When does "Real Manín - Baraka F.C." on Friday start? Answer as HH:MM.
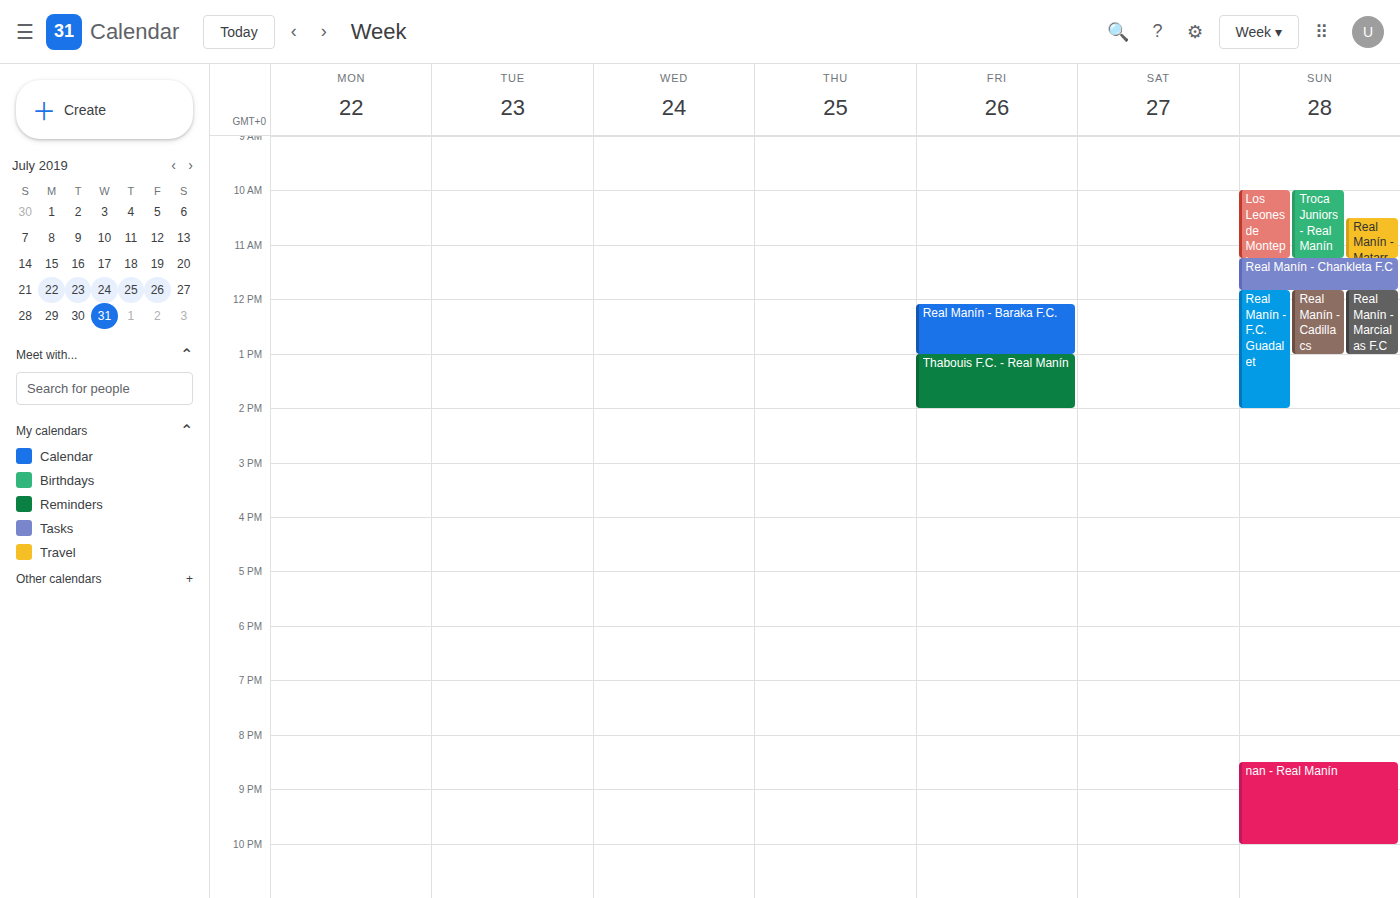
12:05